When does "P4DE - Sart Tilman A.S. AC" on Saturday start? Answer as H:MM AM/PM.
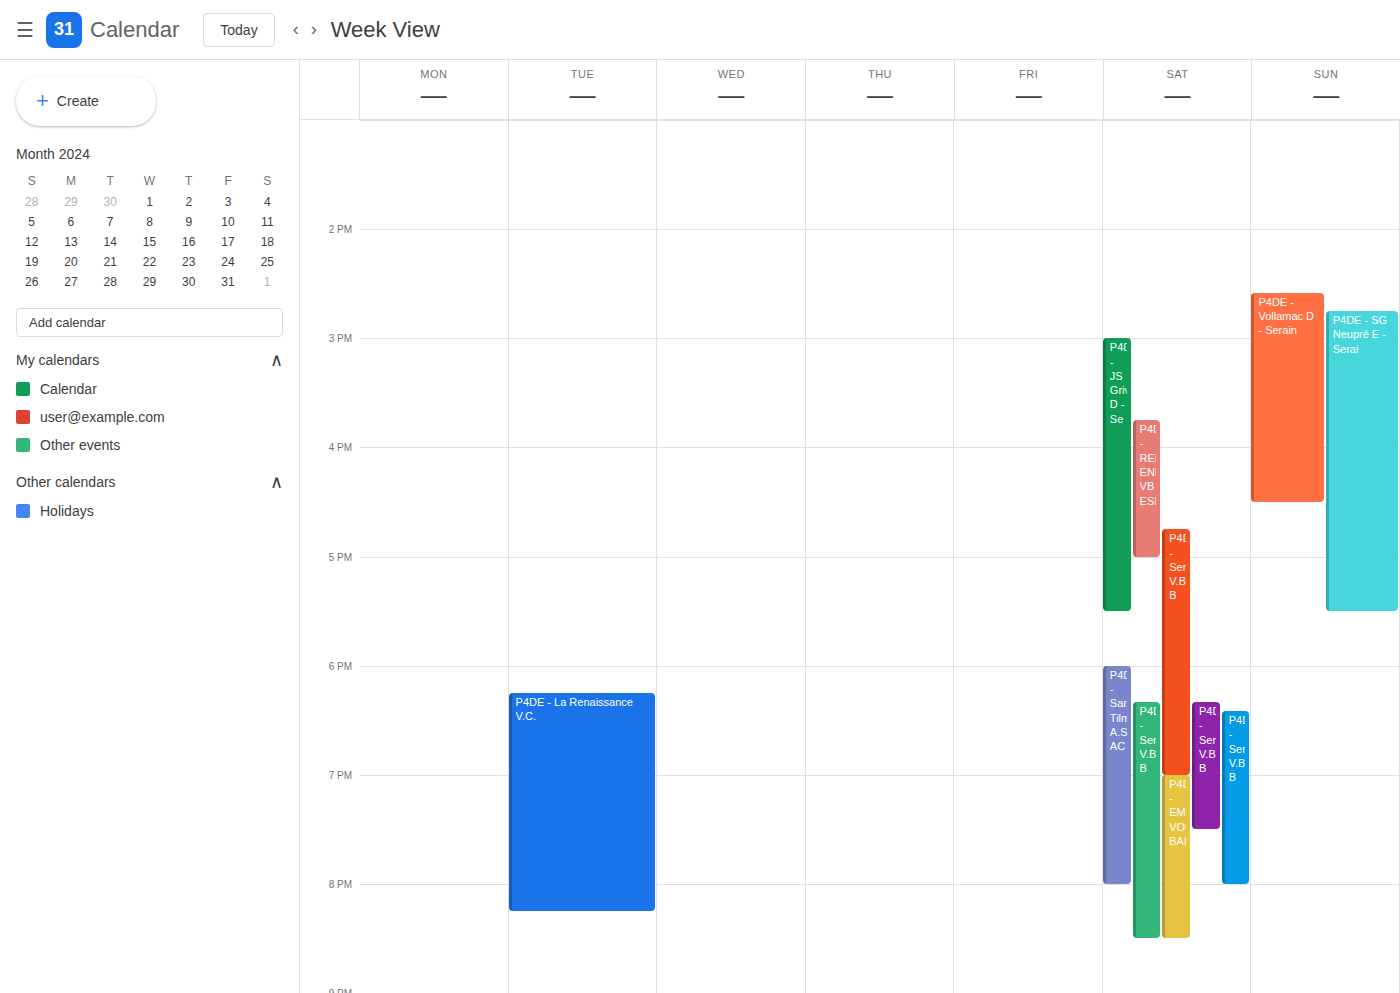
6:00 PM